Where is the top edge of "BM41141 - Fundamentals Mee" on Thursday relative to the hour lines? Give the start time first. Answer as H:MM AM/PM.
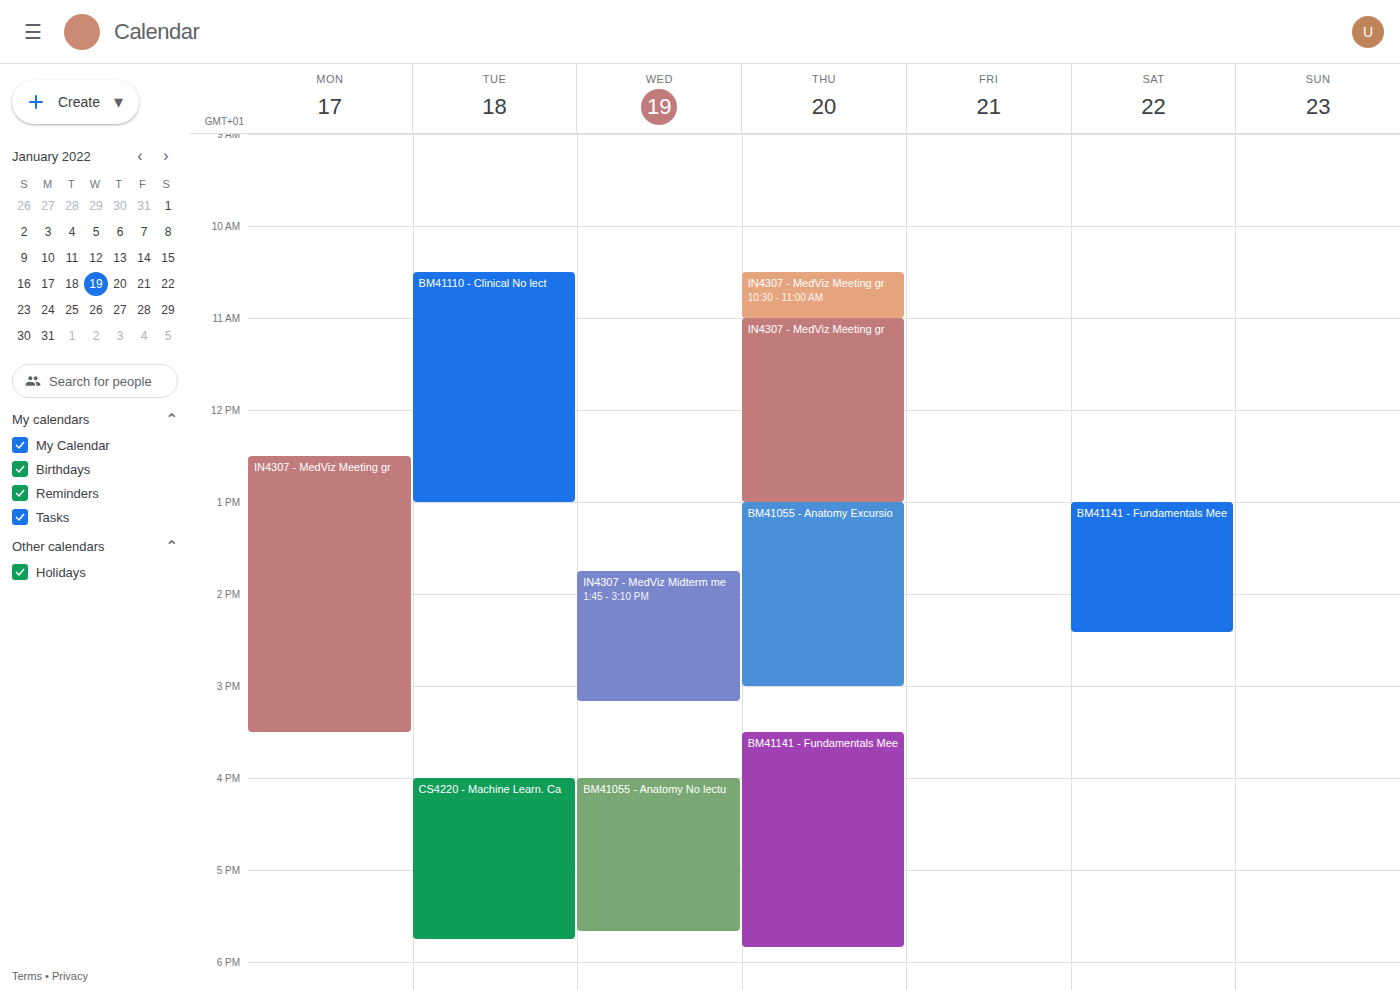
3:30 PM -- halfway between the 3 PM and 4 PM lines.